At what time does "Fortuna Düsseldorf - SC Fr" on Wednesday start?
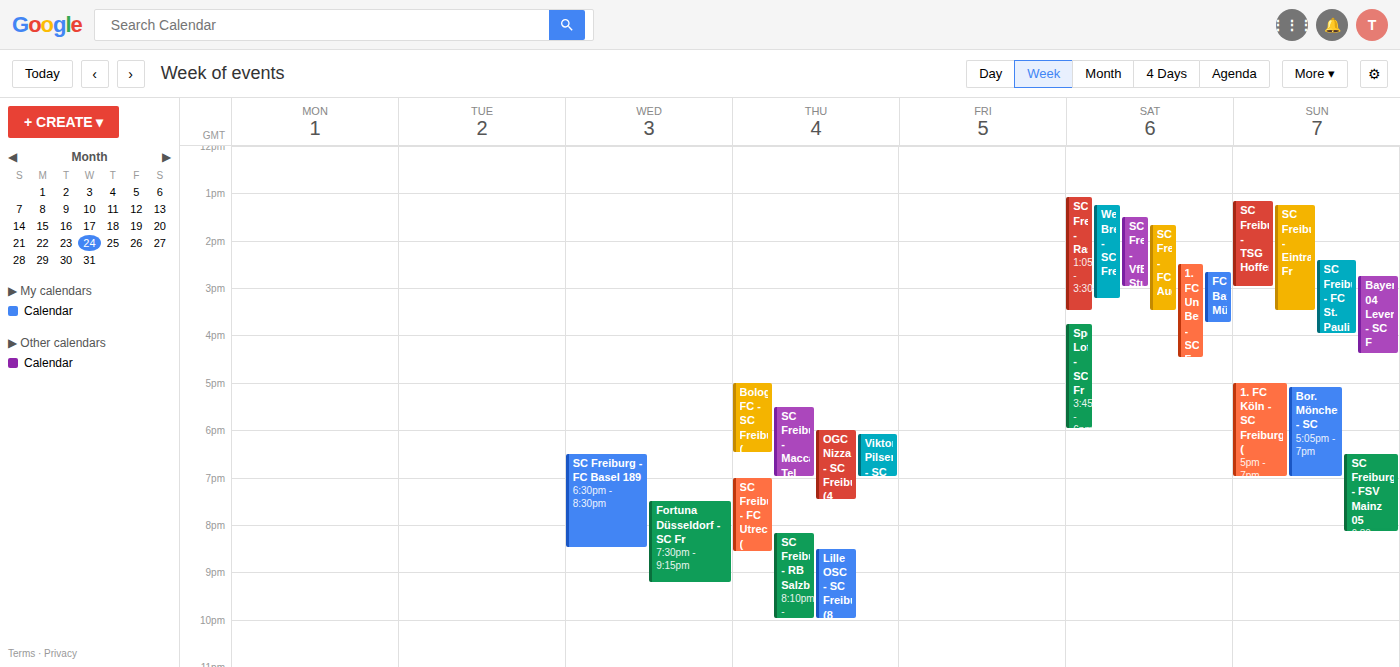
7:30 PM